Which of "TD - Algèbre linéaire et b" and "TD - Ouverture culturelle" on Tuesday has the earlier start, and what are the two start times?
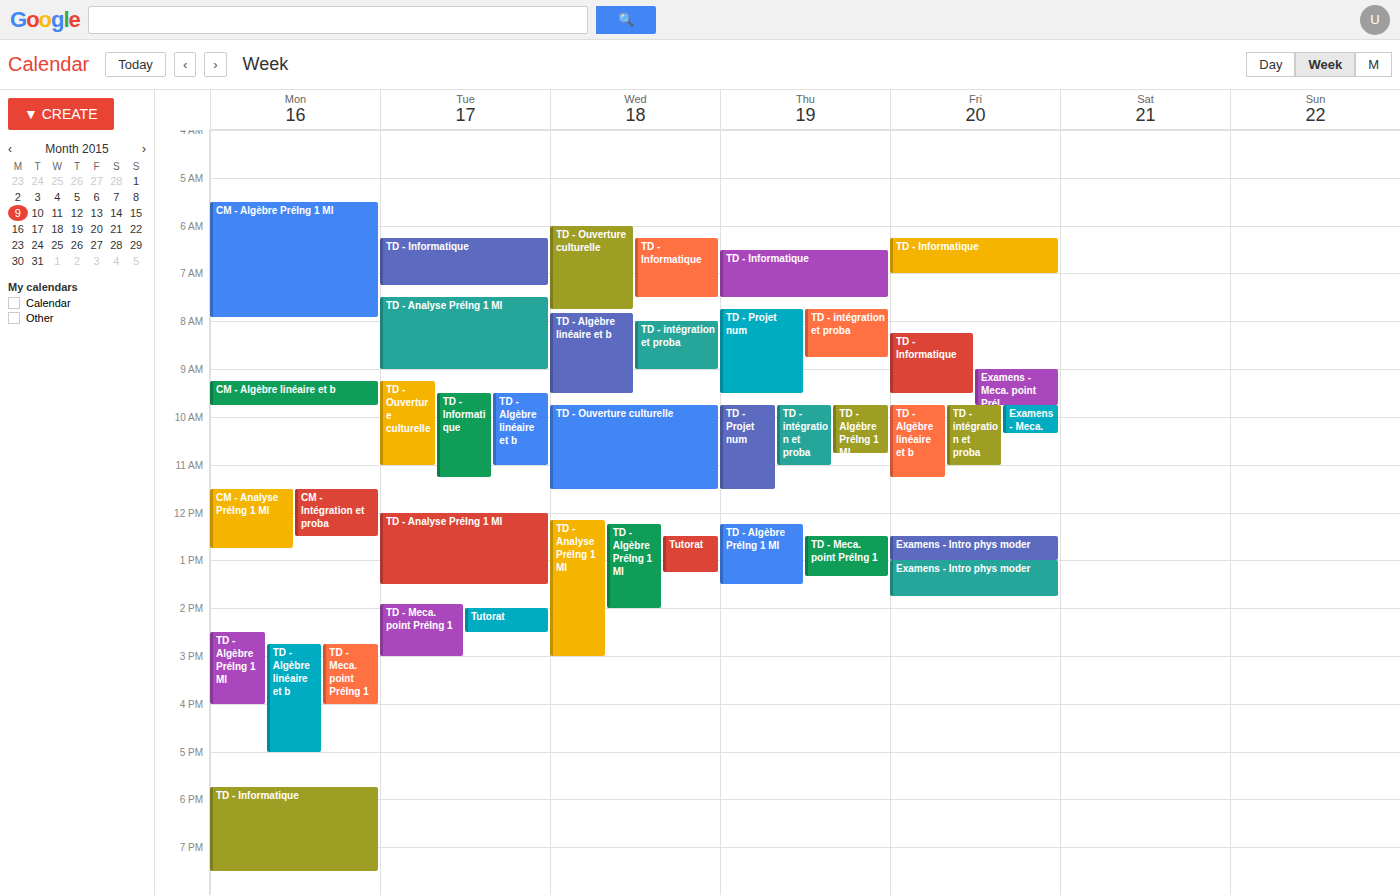
"TD - Ouverture culturelle" 9:15 AM; "TD - Algèbre linéaire et b" 9:30 AM.